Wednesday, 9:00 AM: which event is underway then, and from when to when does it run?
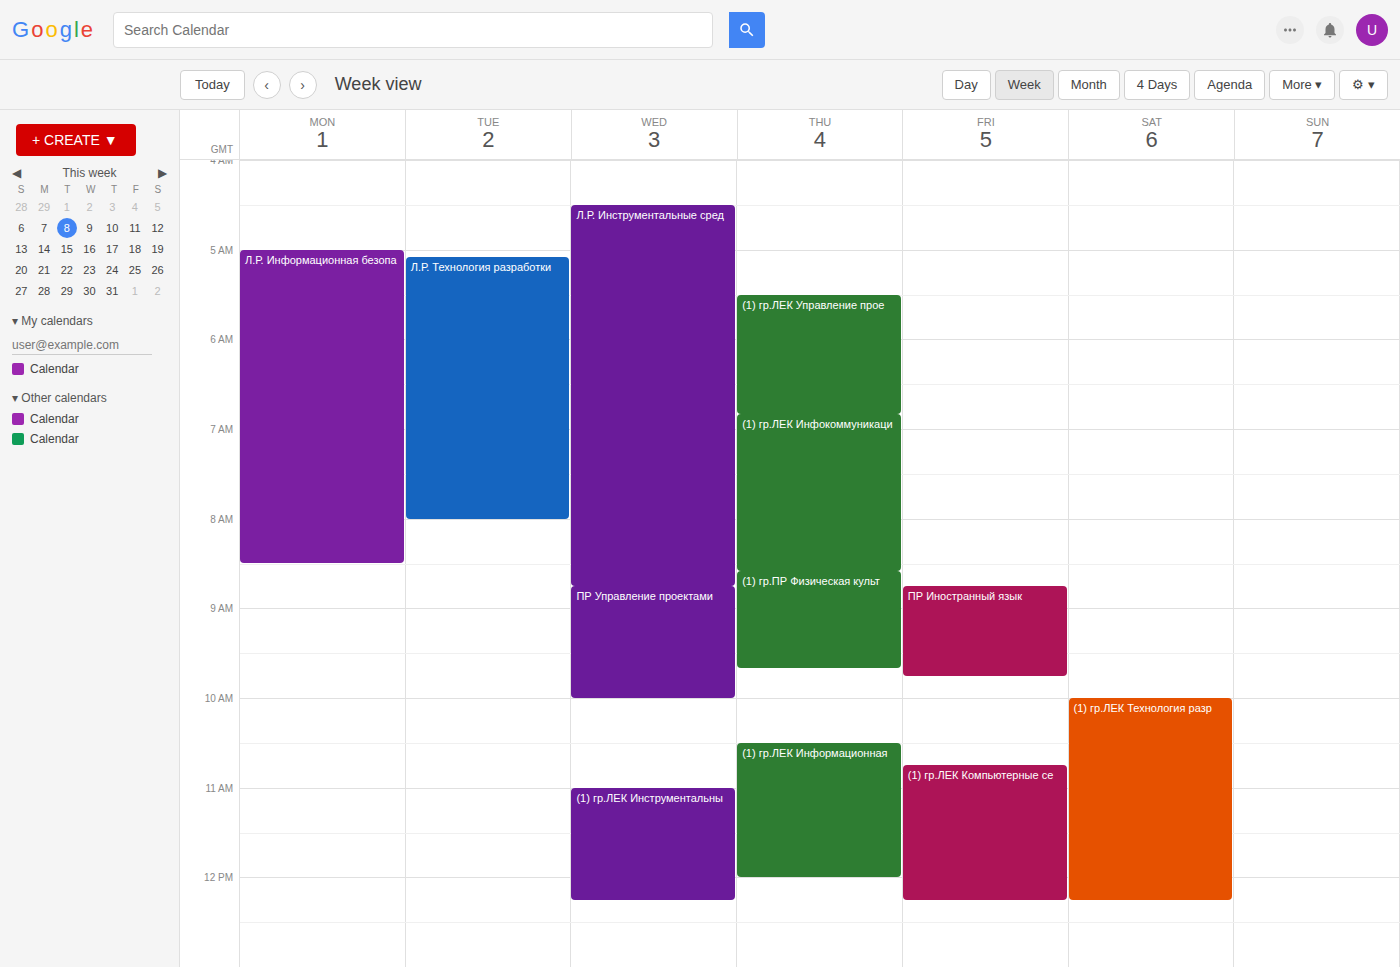
"ПР Управление проектами", 8:45 AM to 10:00 AM